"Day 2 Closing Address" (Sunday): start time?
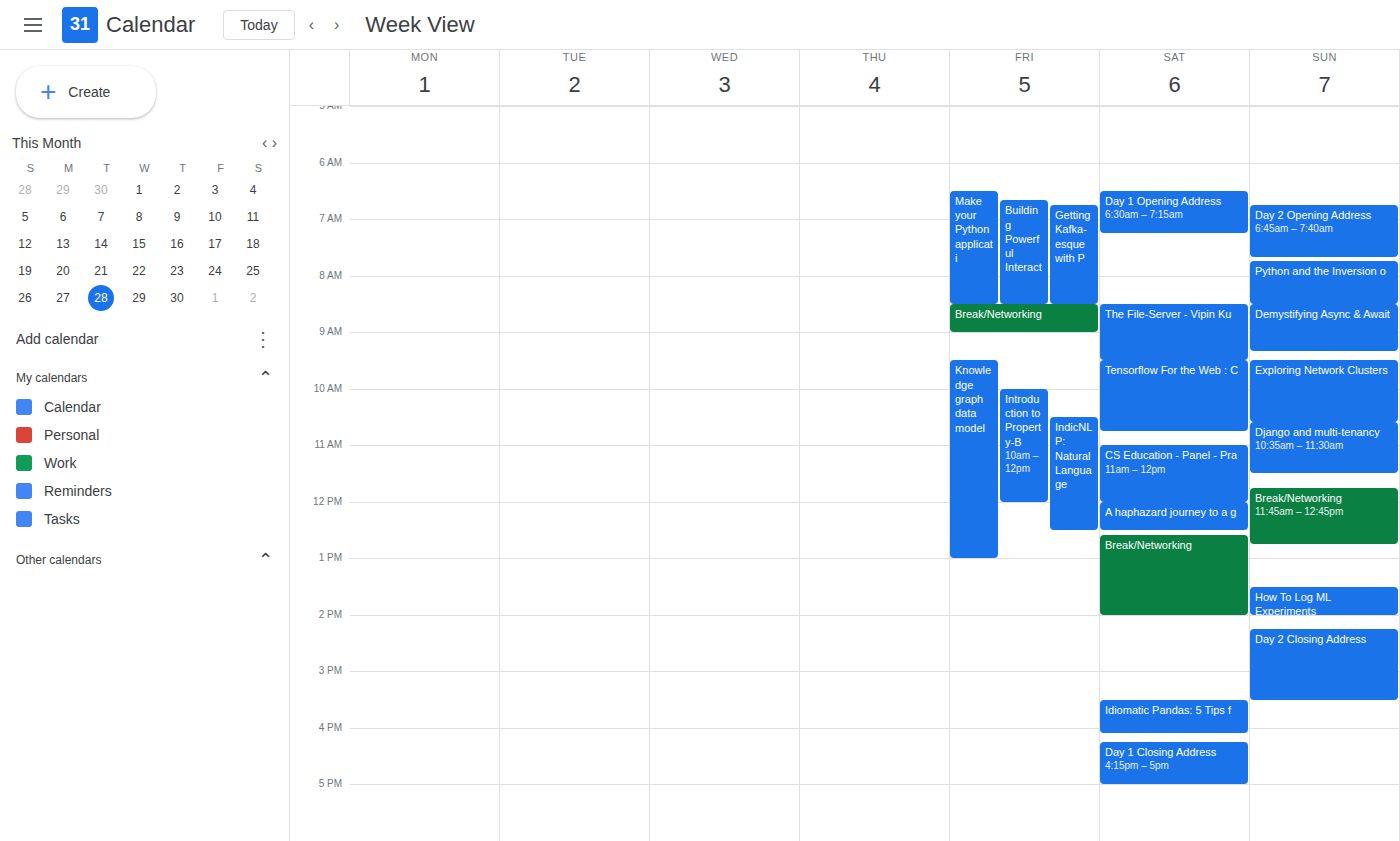
2:15 PM